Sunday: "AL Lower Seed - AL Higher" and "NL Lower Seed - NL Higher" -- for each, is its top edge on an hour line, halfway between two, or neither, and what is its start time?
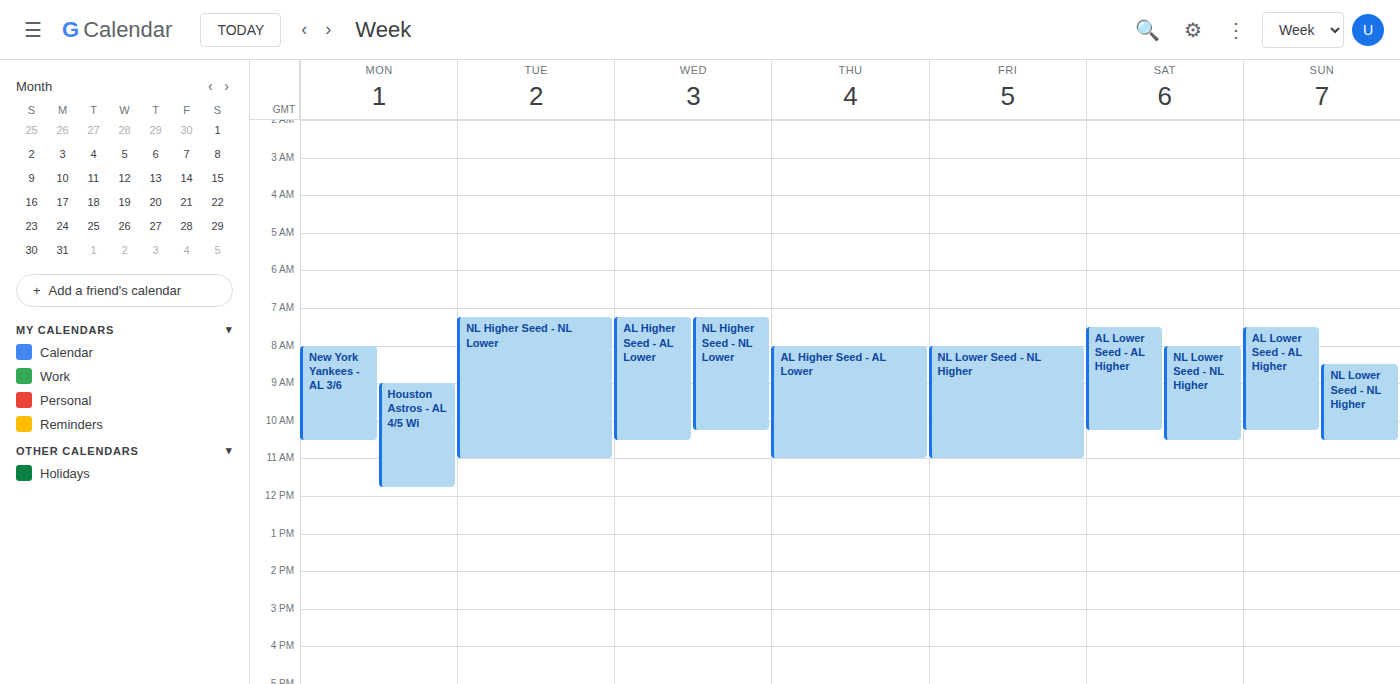
"AL Lower Seed - AL Higher": 07:30, halfway between the 07:00 and 08:00 lines. "NL Lower Seed - NL Higher": 08:30, halfway between the 08:00 and 09:00 lines.